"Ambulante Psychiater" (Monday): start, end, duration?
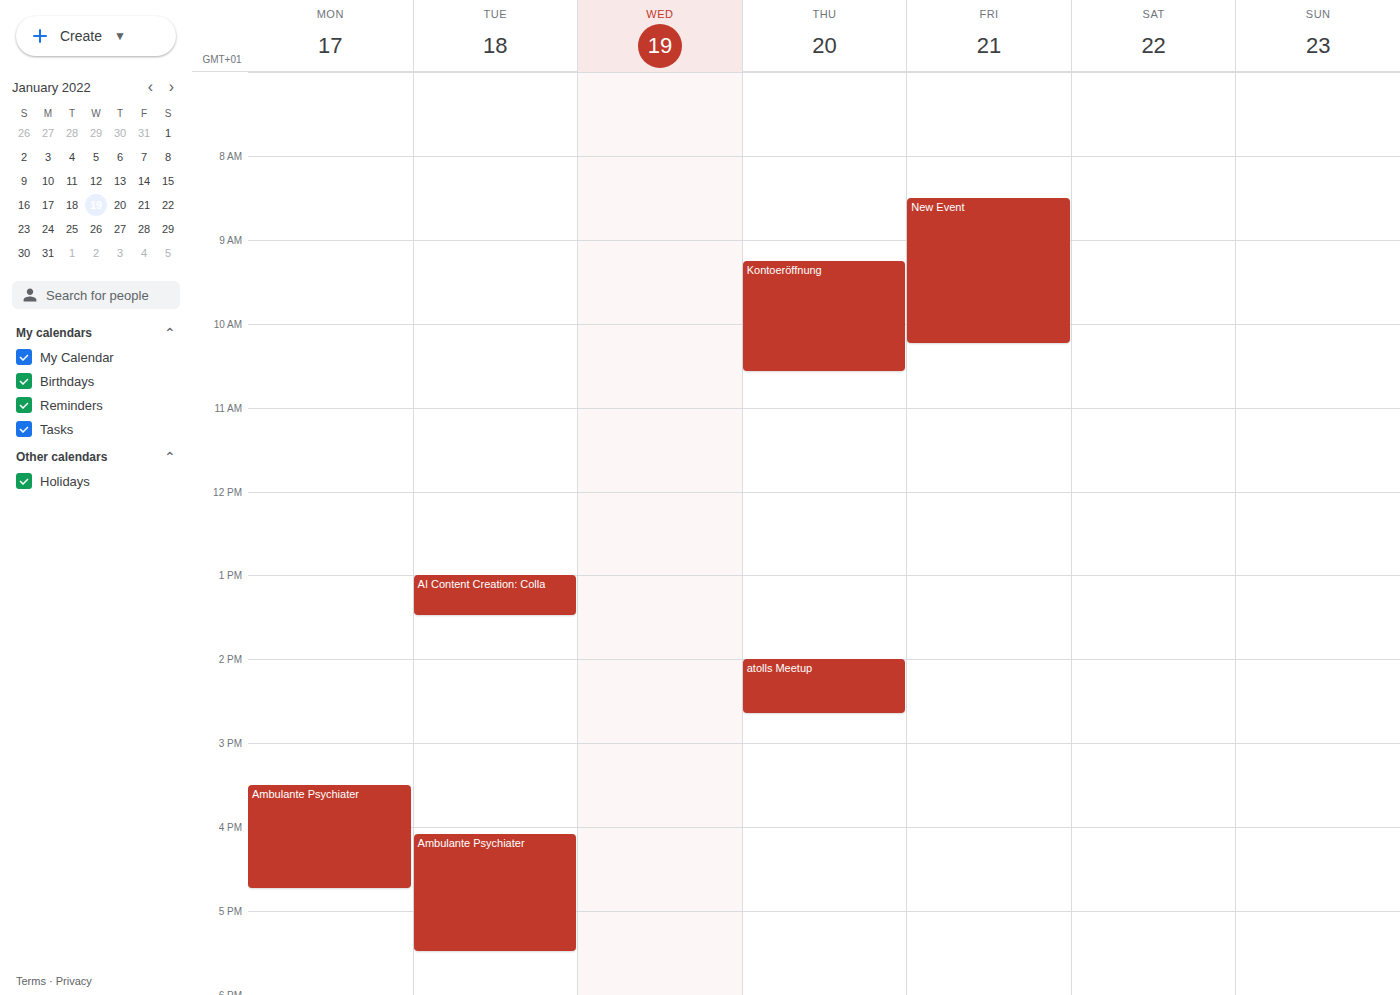
3:30 PM to 4:45 PM, 1 hour 15 minutes